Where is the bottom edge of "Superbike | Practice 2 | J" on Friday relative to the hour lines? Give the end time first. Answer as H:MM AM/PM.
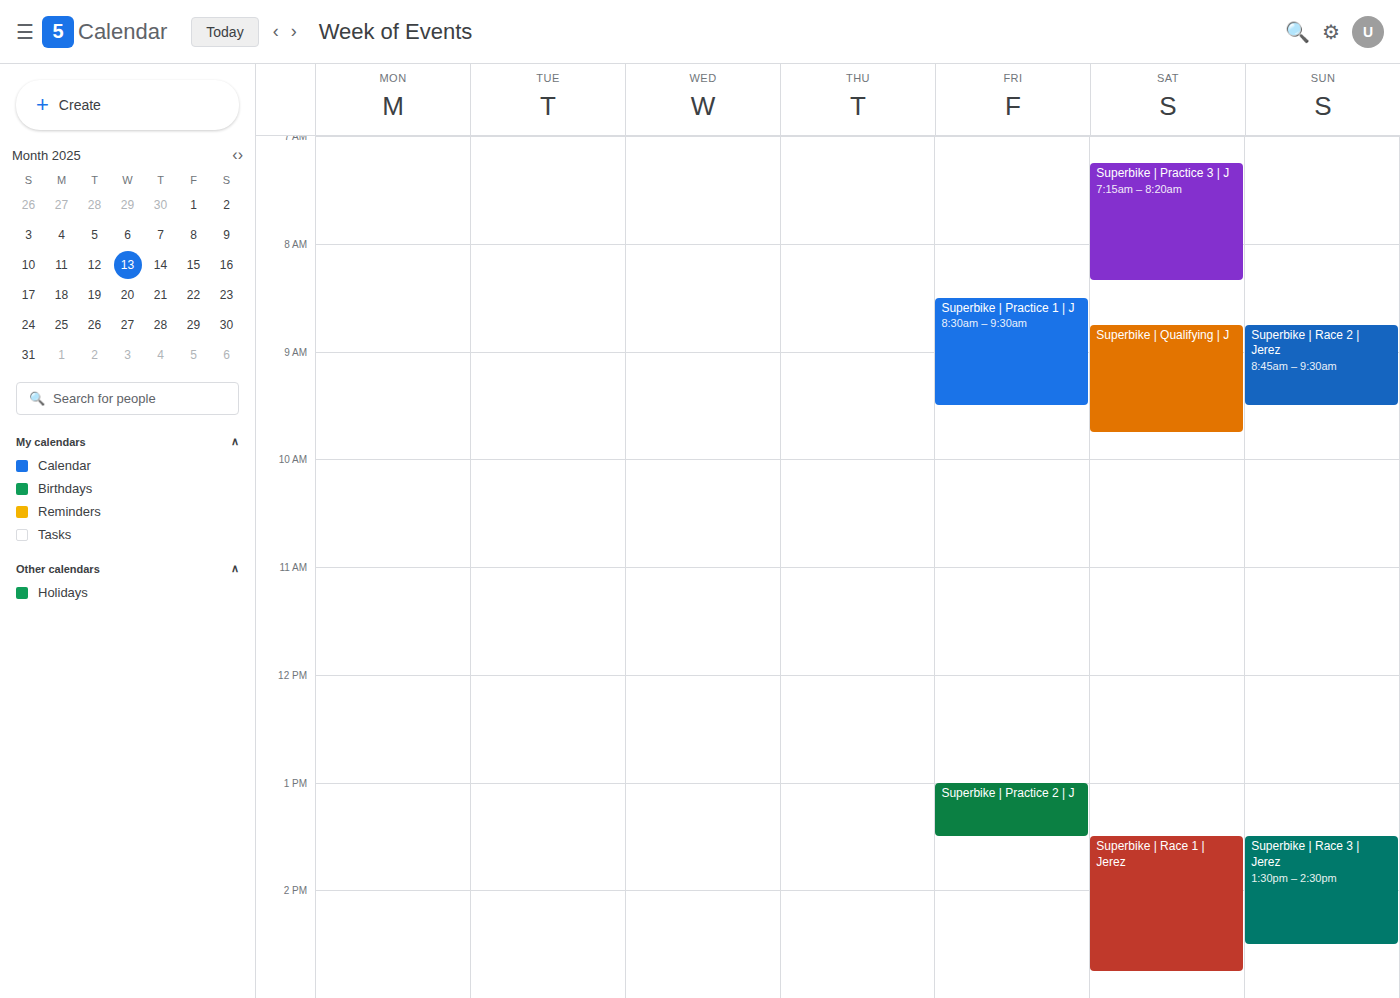
1:30 PM -- halfway between the 1 PM and 2 PM lines.